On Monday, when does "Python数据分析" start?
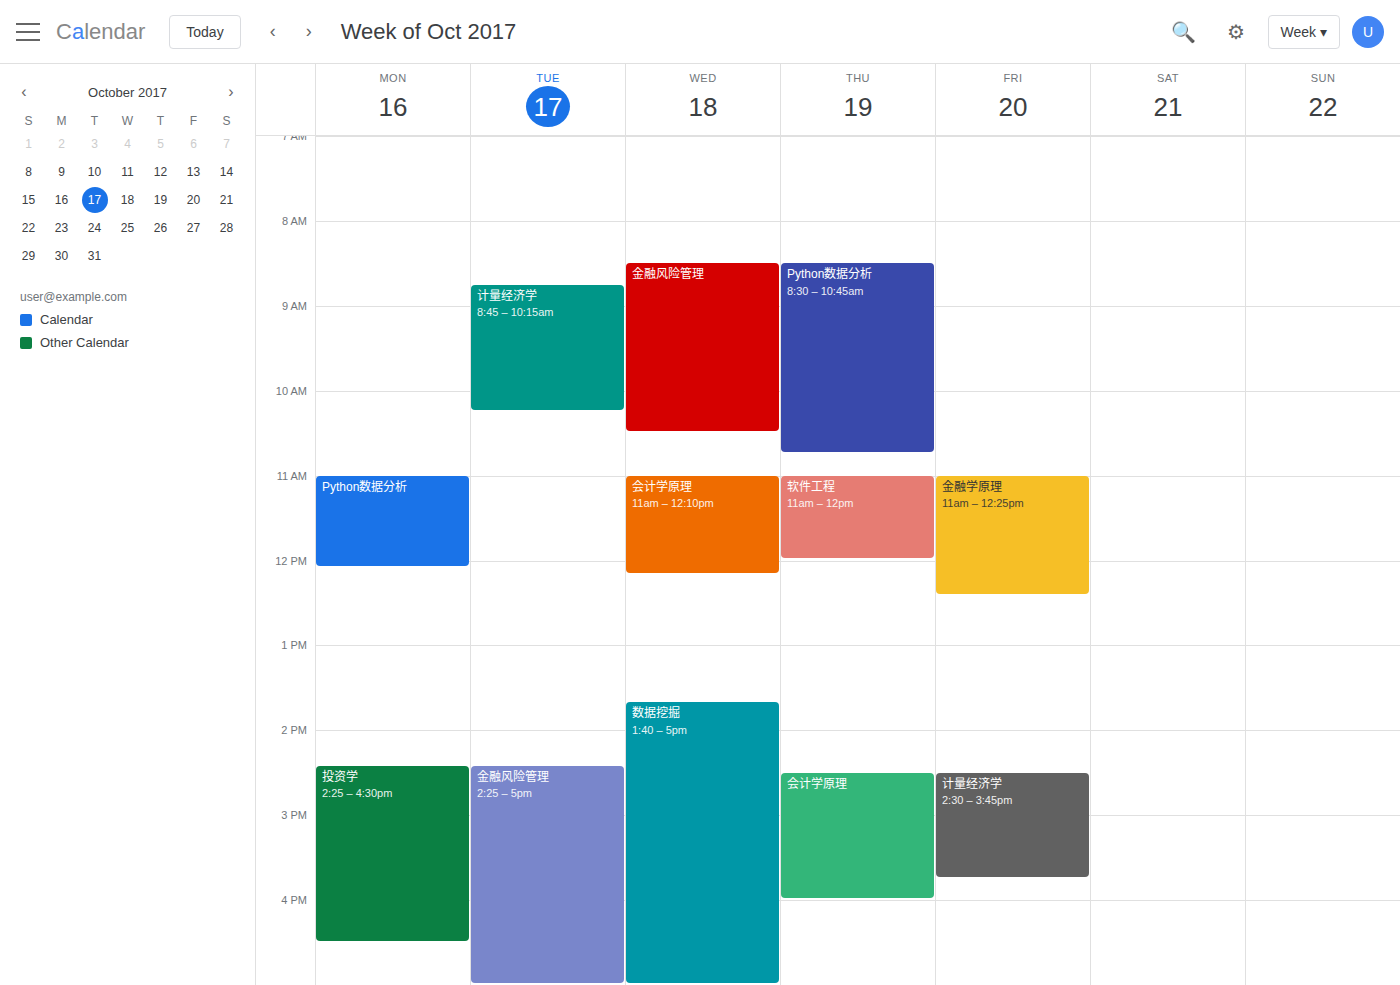
11:00 AM